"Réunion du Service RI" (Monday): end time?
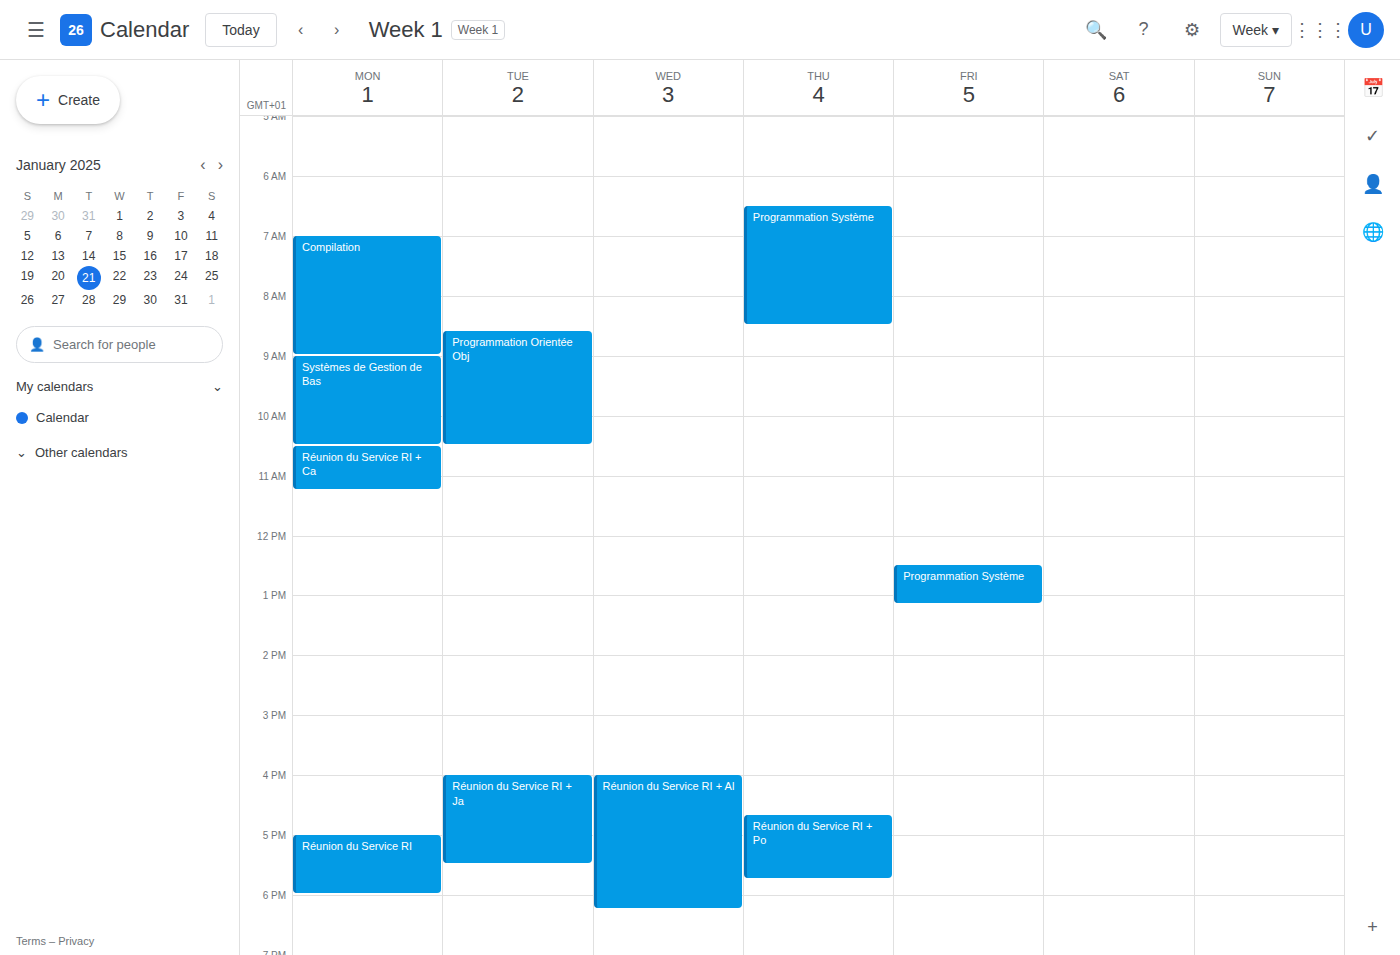
6:00 PM